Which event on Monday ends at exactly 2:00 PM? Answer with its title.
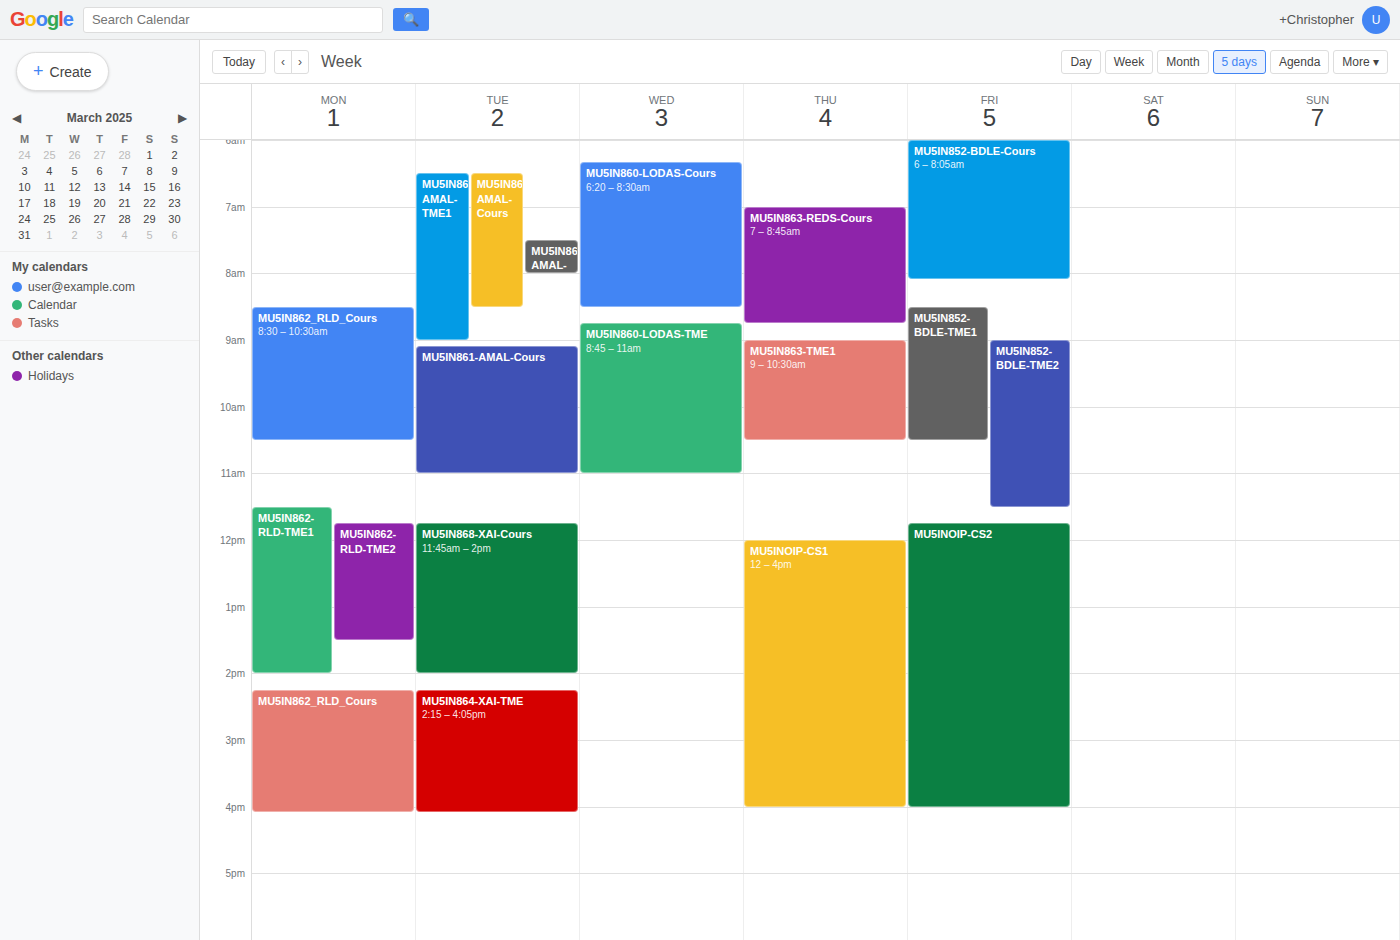
"MU5IN862-RLD-TME1"